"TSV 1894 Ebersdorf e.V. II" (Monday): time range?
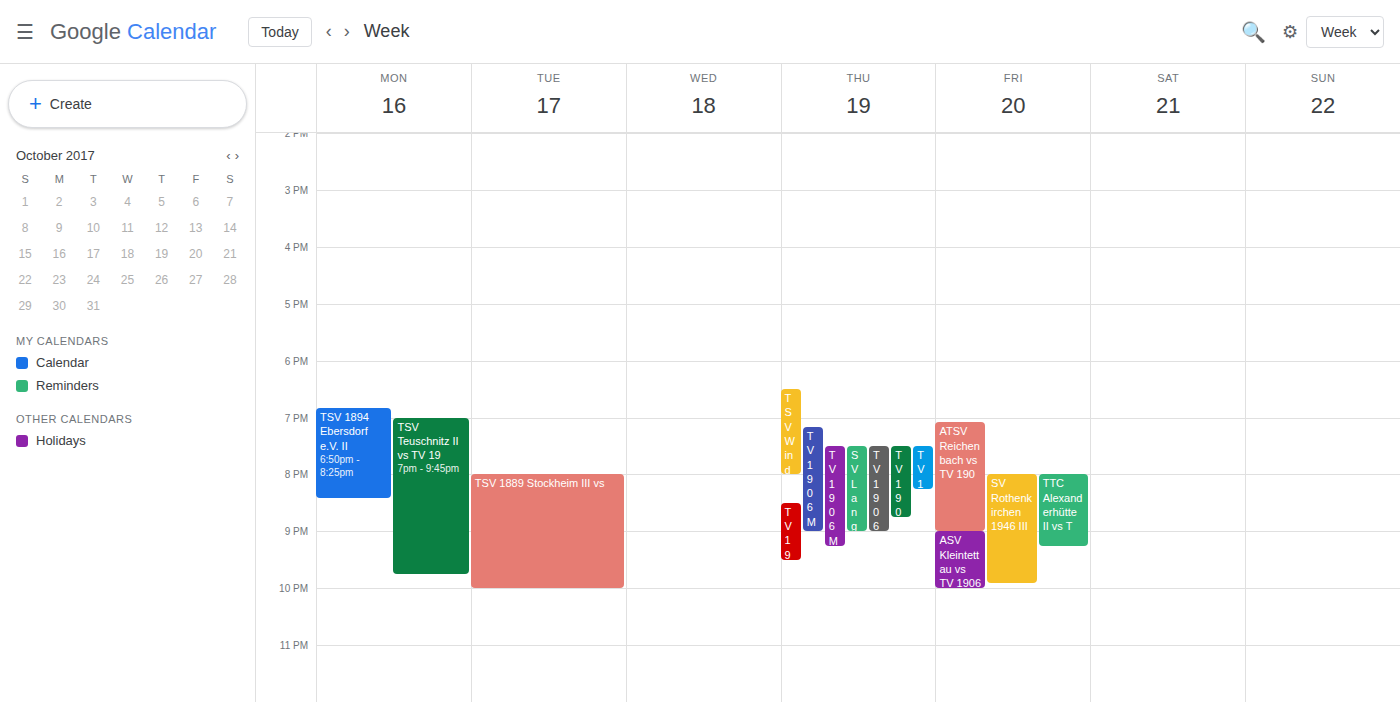
18:50 to 20:25